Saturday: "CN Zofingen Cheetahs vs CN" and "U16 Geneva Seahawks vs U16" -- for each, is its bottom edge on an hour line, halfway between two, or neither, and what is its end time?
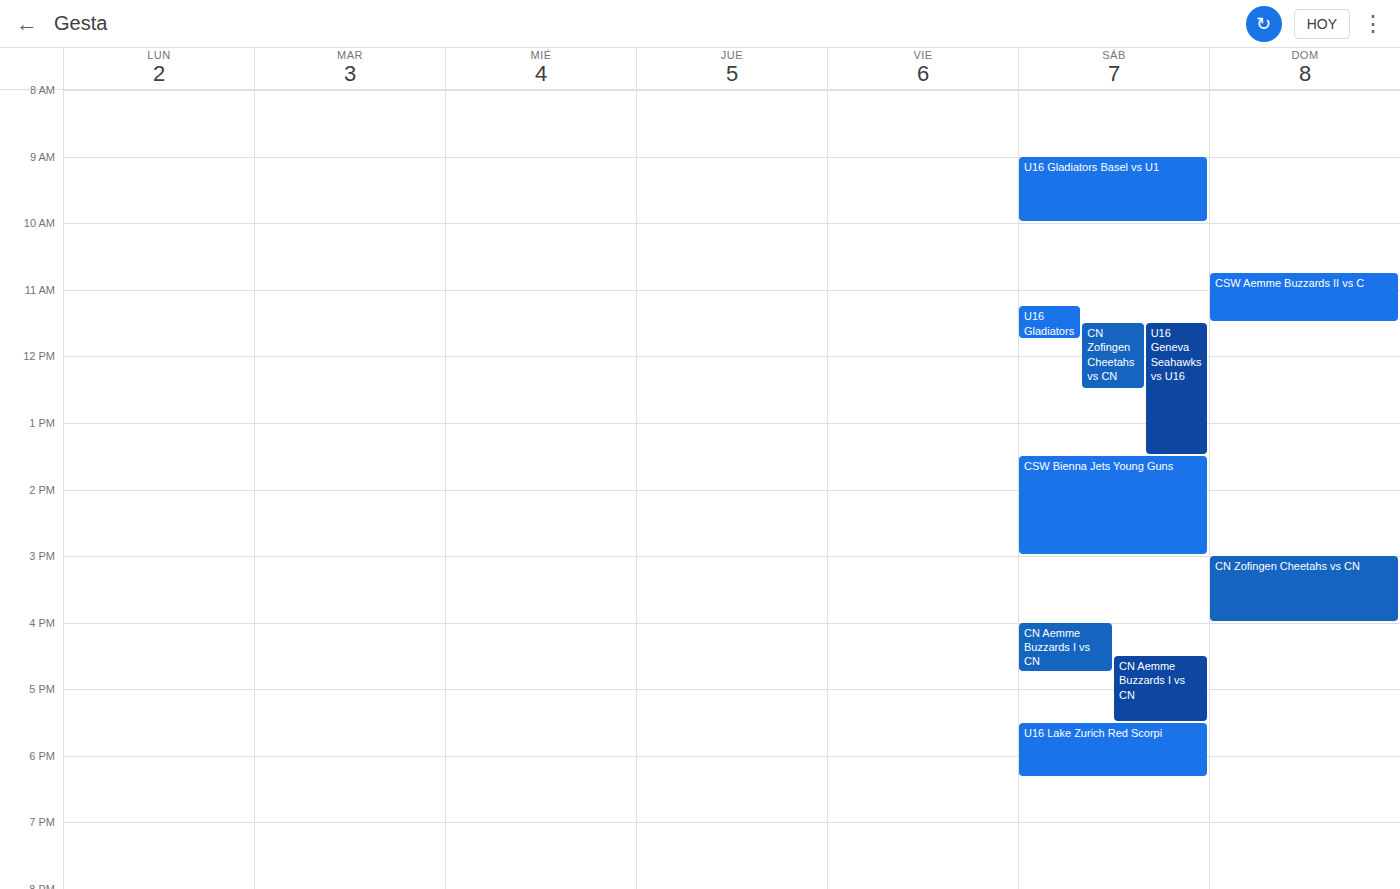
"CN Zofingen Cheetahs vs CN": 12:30 PM, halfway between the 12 PM and 1 PM lines. "U16 Geneva Seahawks vs U16": 1:30 PM, halfway between the 1 PM and 2 PM lines.